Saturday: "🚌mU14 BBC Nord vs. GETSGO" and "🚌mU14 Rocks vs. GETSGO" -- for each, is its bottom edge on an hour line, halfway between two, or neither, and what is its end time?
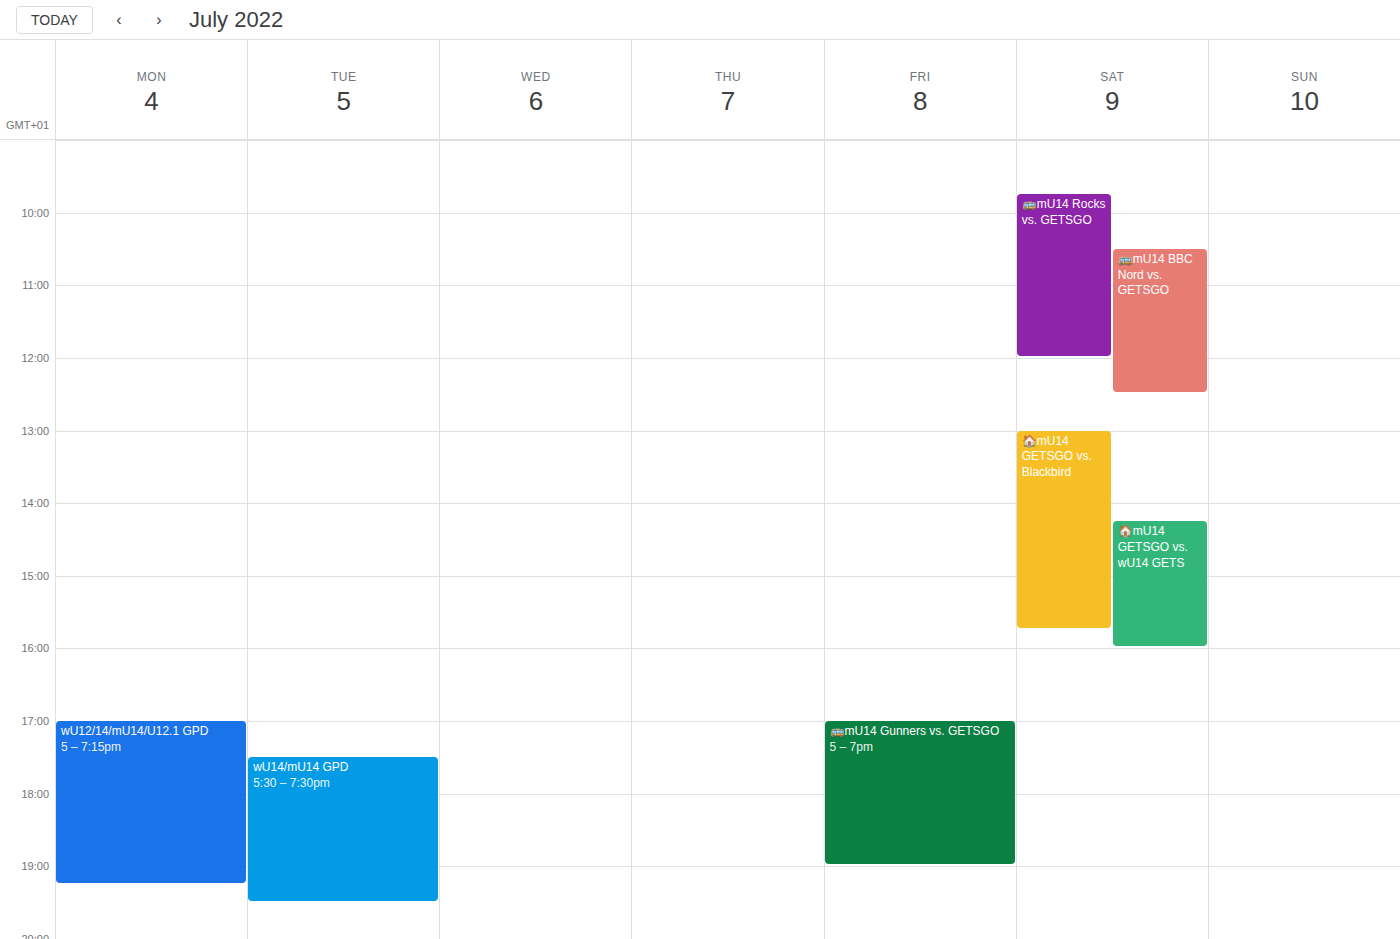
"🚌mU14 BBC Nord vs. GETSGO": 12:30, halfway between the 12:00 and 13:00 lines. "🚌mU14 Rocks vs. GETSGO": 12:00, exactly on the 12:00 line.